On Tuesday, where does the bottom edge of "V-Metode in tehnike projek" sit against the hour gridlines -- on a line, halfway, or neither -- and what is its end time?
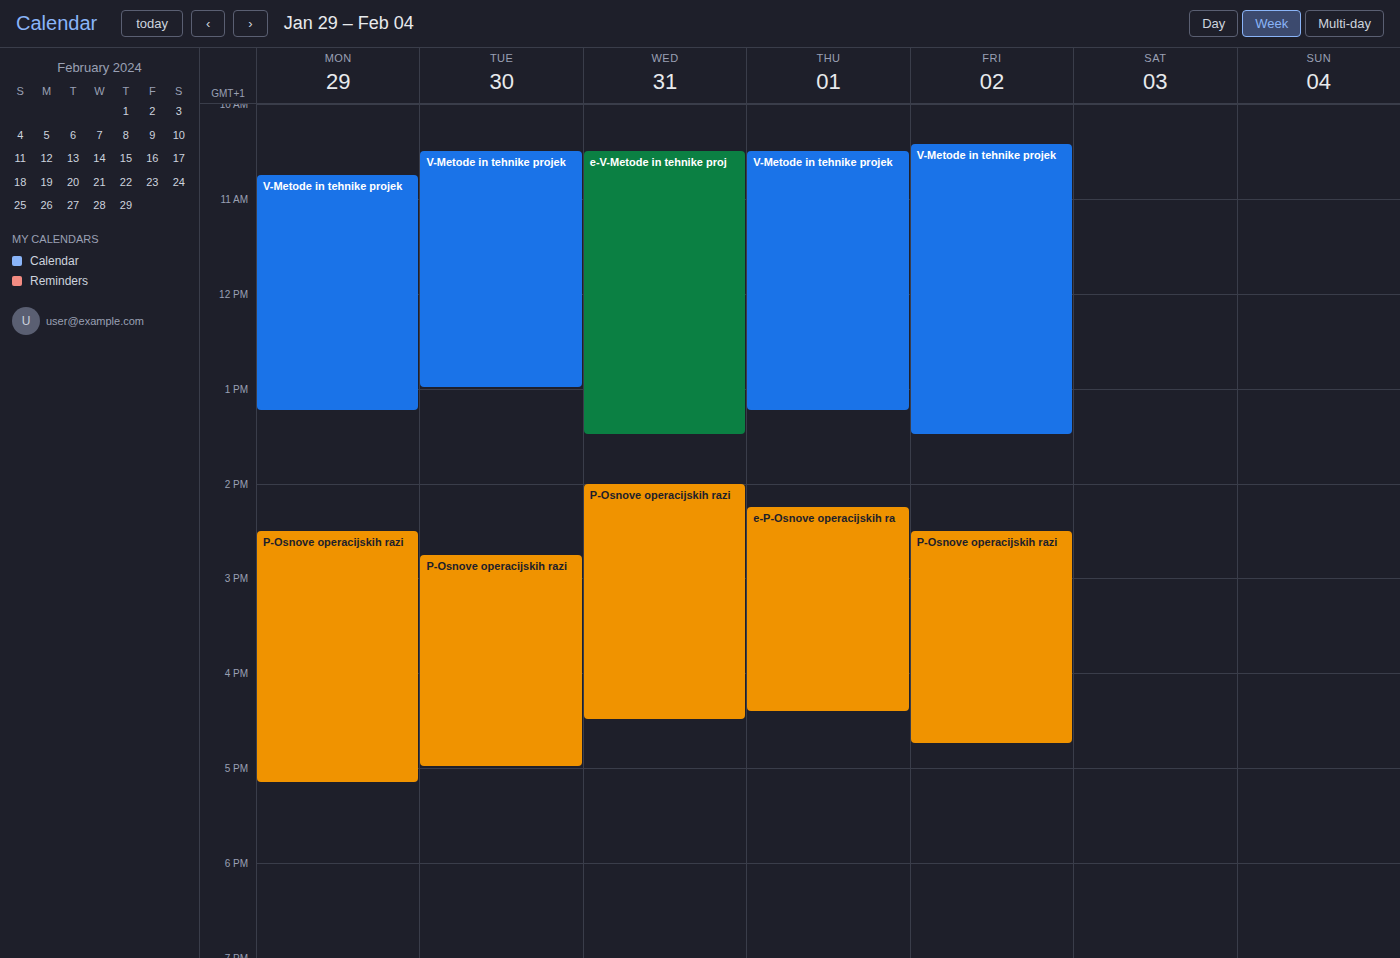
13:00 -- exactly on the 13:00 line.